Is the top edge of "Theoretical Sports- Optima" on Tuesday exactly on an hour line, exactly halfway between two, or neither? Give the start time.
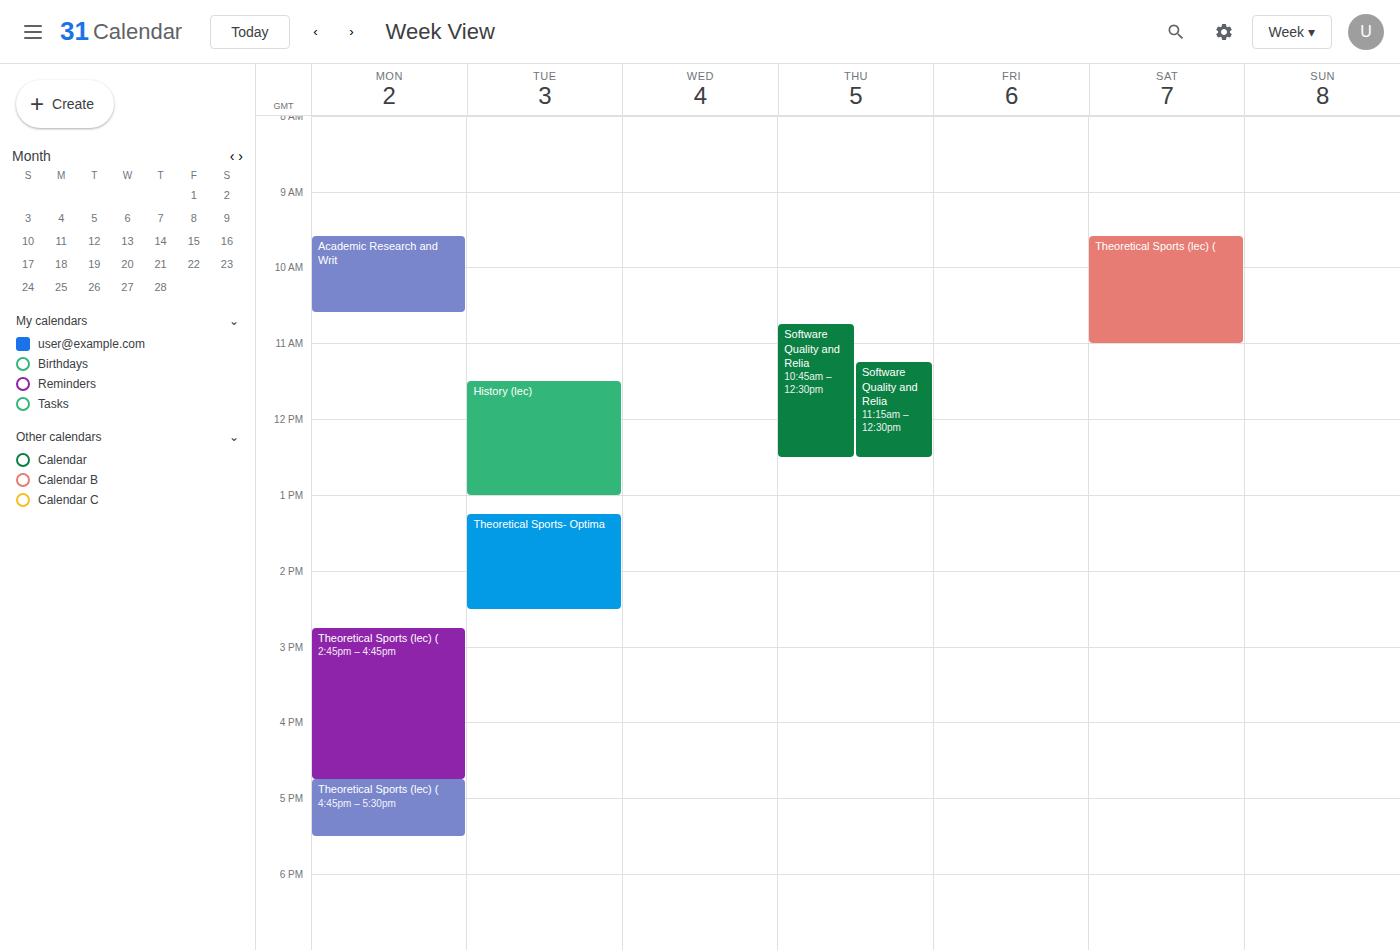
1:15 PM -- neither: a quarter of the way from the 1 PM line to the 2 PM line.